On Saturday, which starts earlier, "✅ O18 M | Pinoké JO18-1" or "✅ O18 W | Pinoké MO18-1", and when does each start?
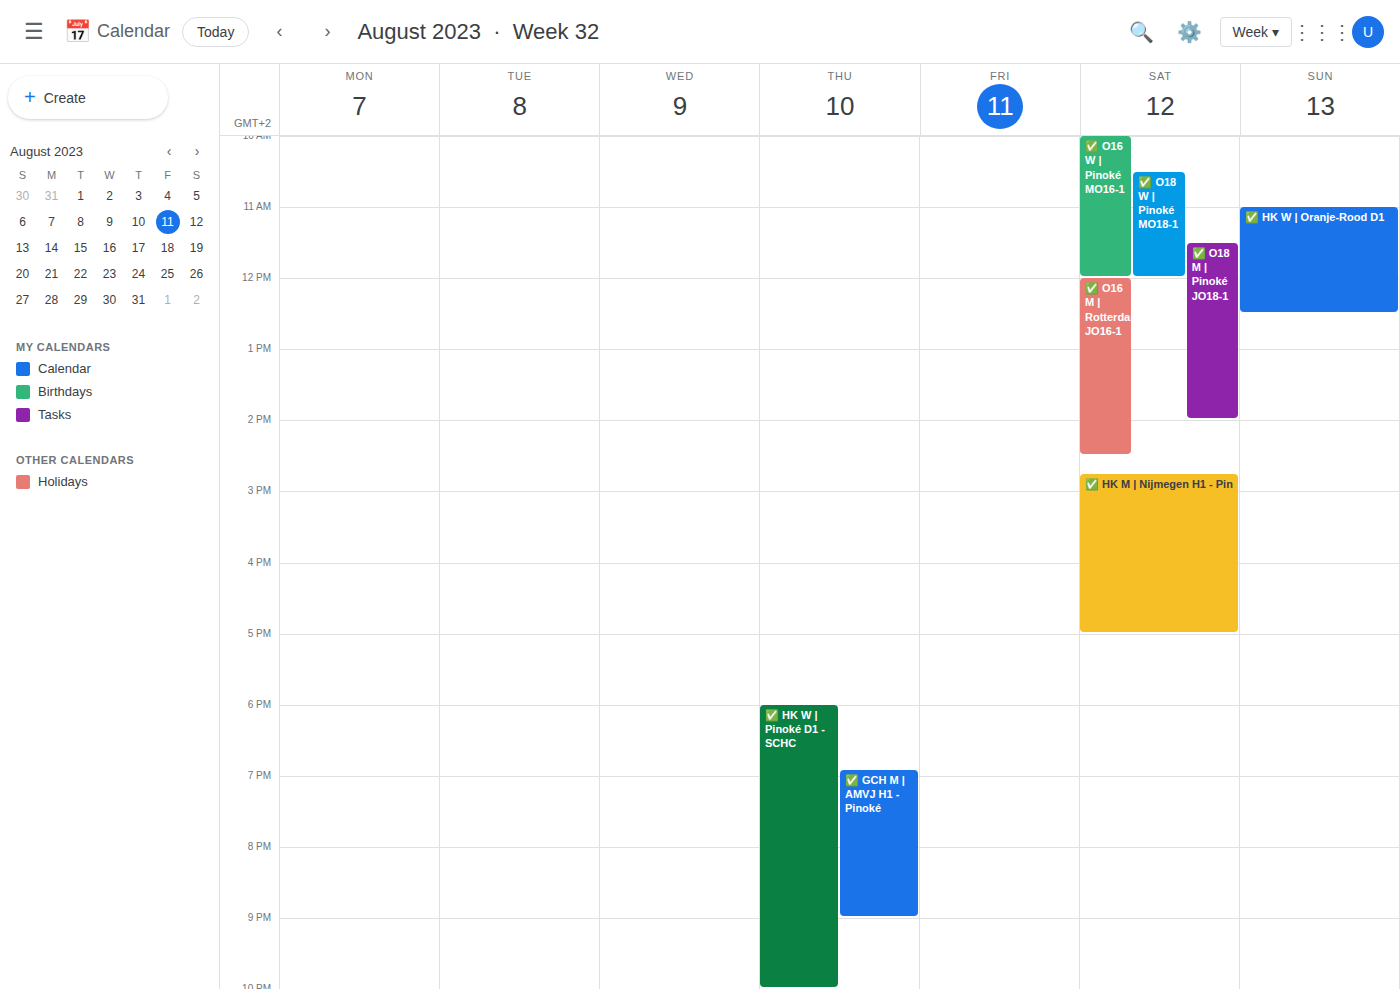
"✅ O18 W | Pinoké MO18-1" 10:30 AM; "✅ O18 M | Pinoké JO18-1" 11:30 AM.